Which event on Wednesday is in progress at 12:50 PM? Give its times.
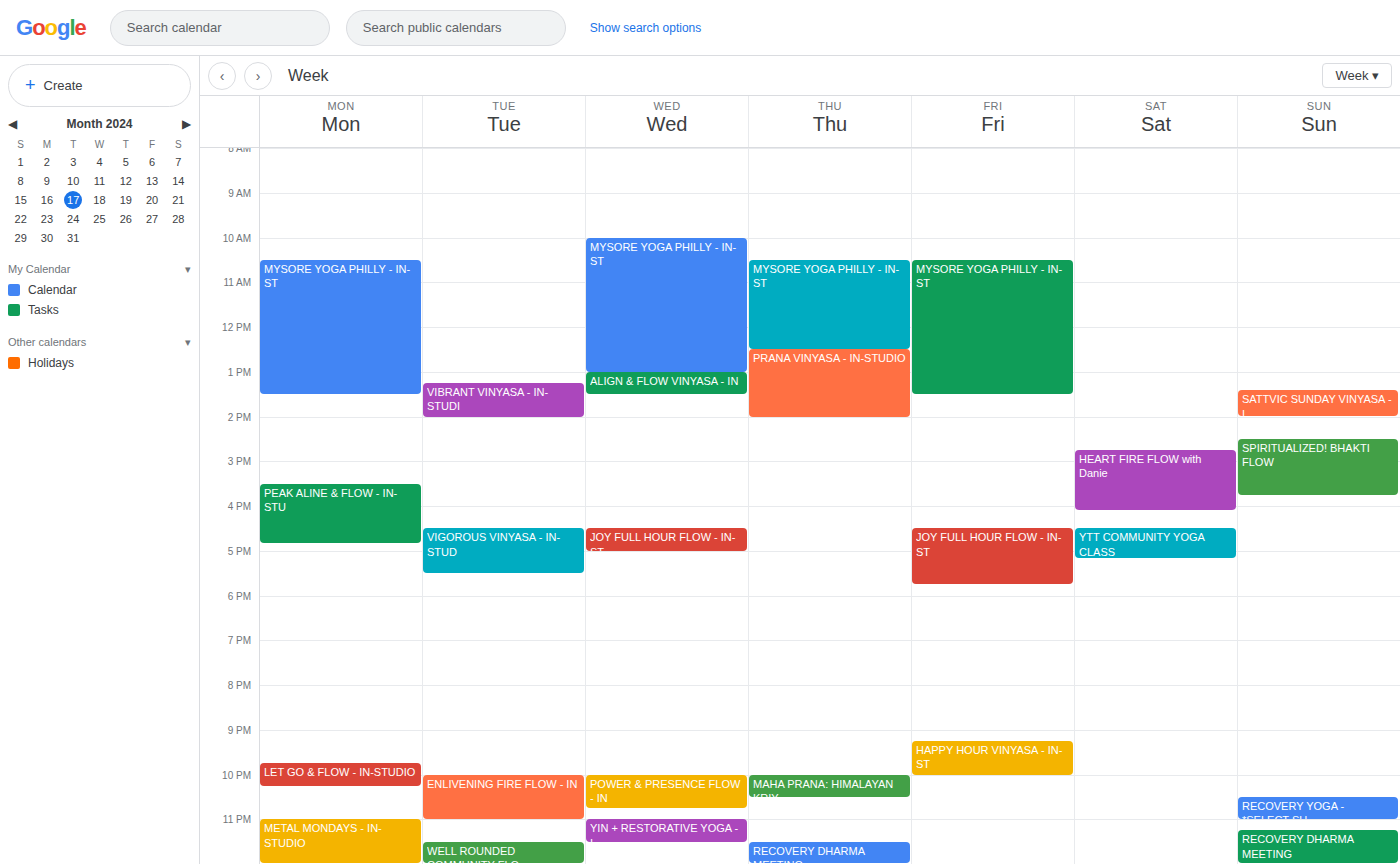
"MYSORE YOGA PHILLY - IN-ST", 10:00 AM to 1:00 PM